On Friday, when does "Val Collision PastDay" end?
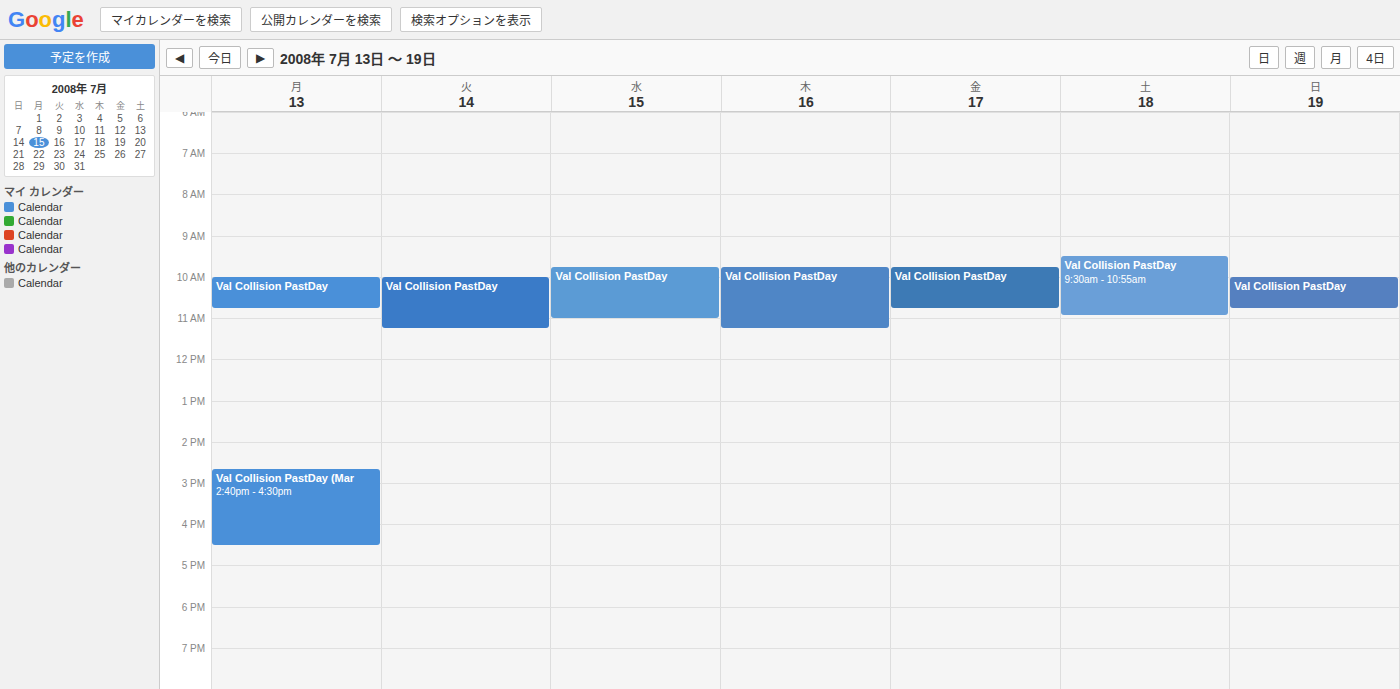
10:45 AM